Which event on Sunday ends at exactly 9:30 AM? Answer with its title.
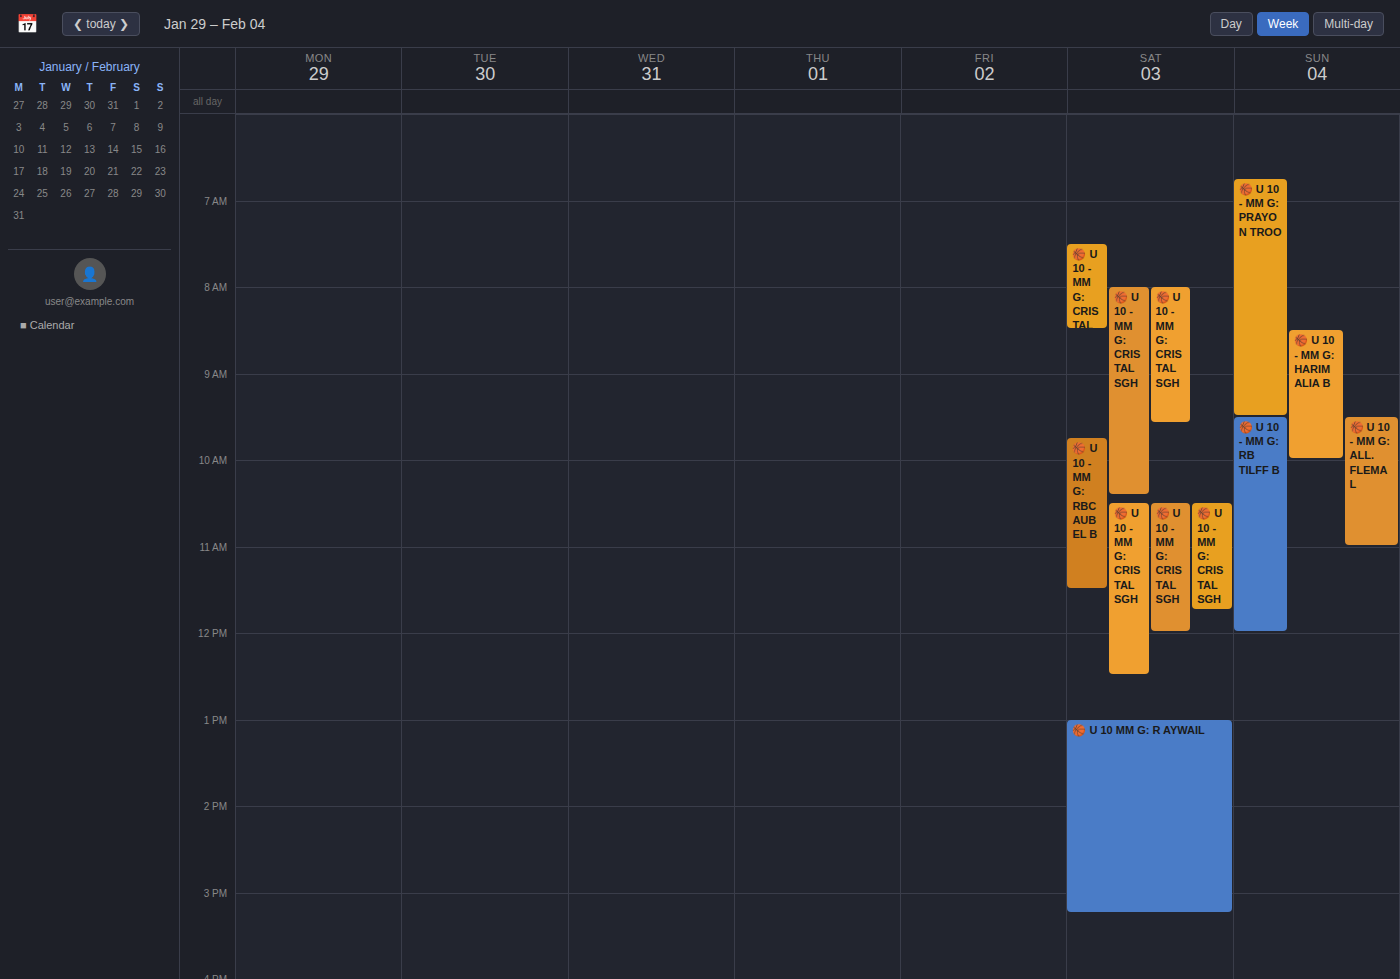
"🏀 U 10 - MM G: PRAYON TROO"